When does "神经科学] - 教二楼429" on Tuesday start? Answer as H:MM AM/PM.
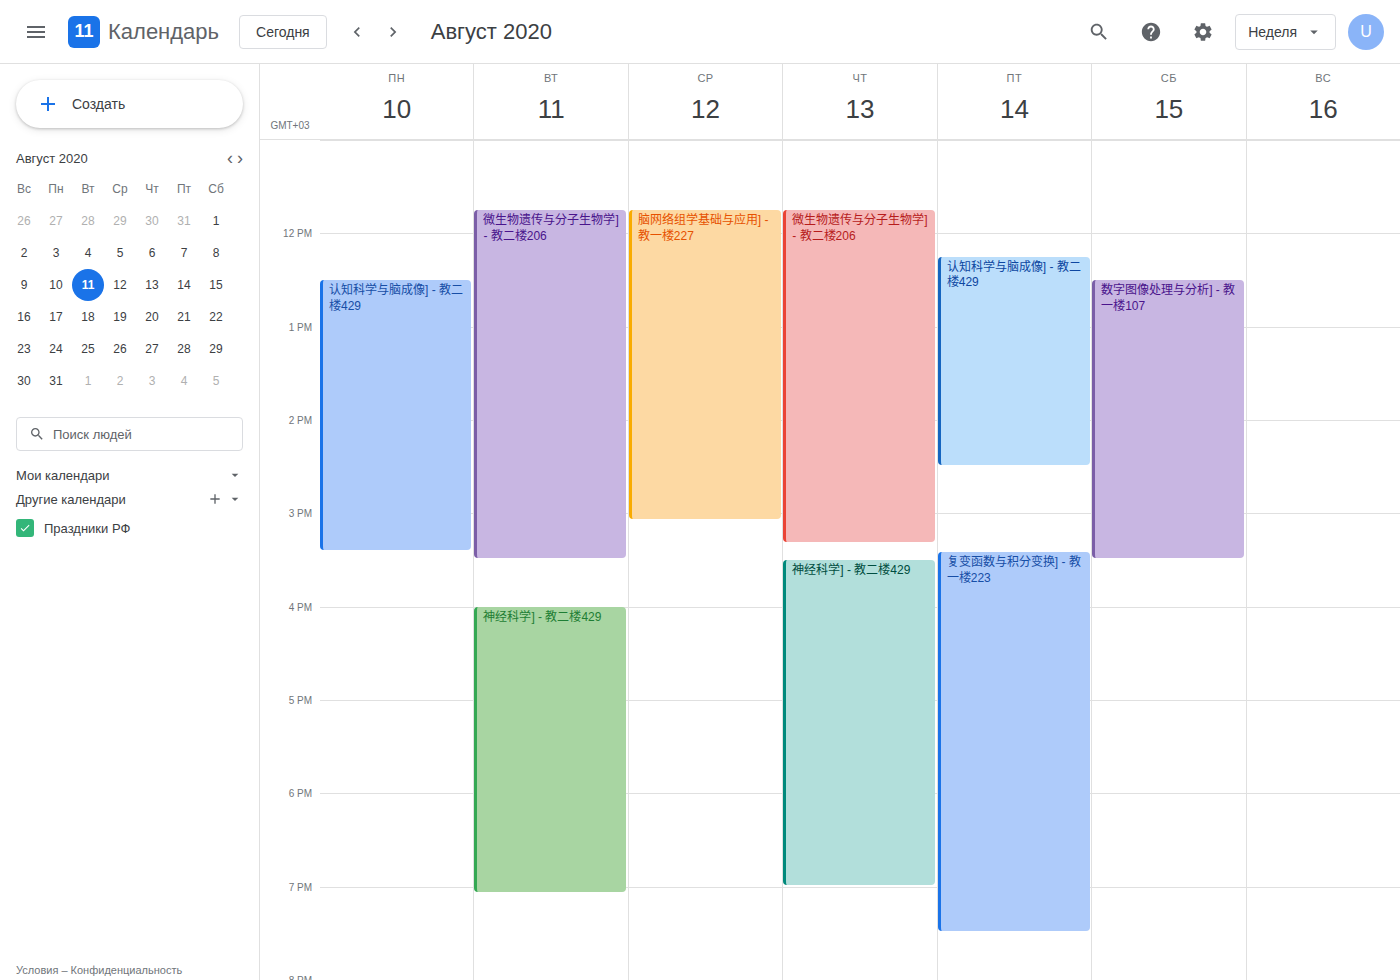
4:00 PM